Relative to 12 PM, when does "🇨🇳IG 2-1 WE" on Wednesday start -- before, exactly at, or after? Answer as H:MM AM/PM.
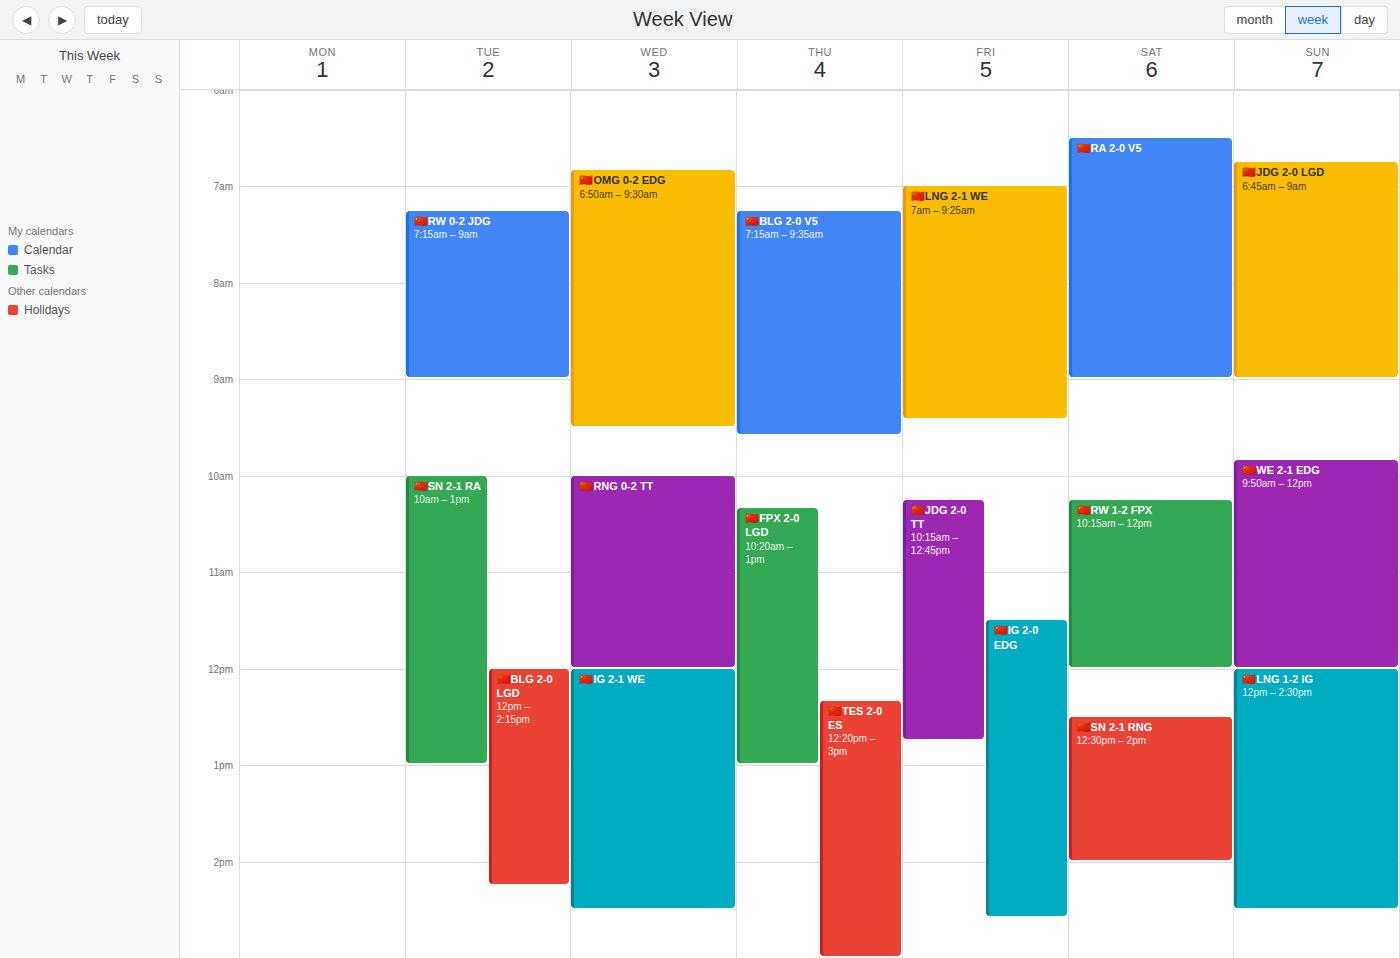
12:00 PM -- exactly at 12 PM, on the 12 PM line.